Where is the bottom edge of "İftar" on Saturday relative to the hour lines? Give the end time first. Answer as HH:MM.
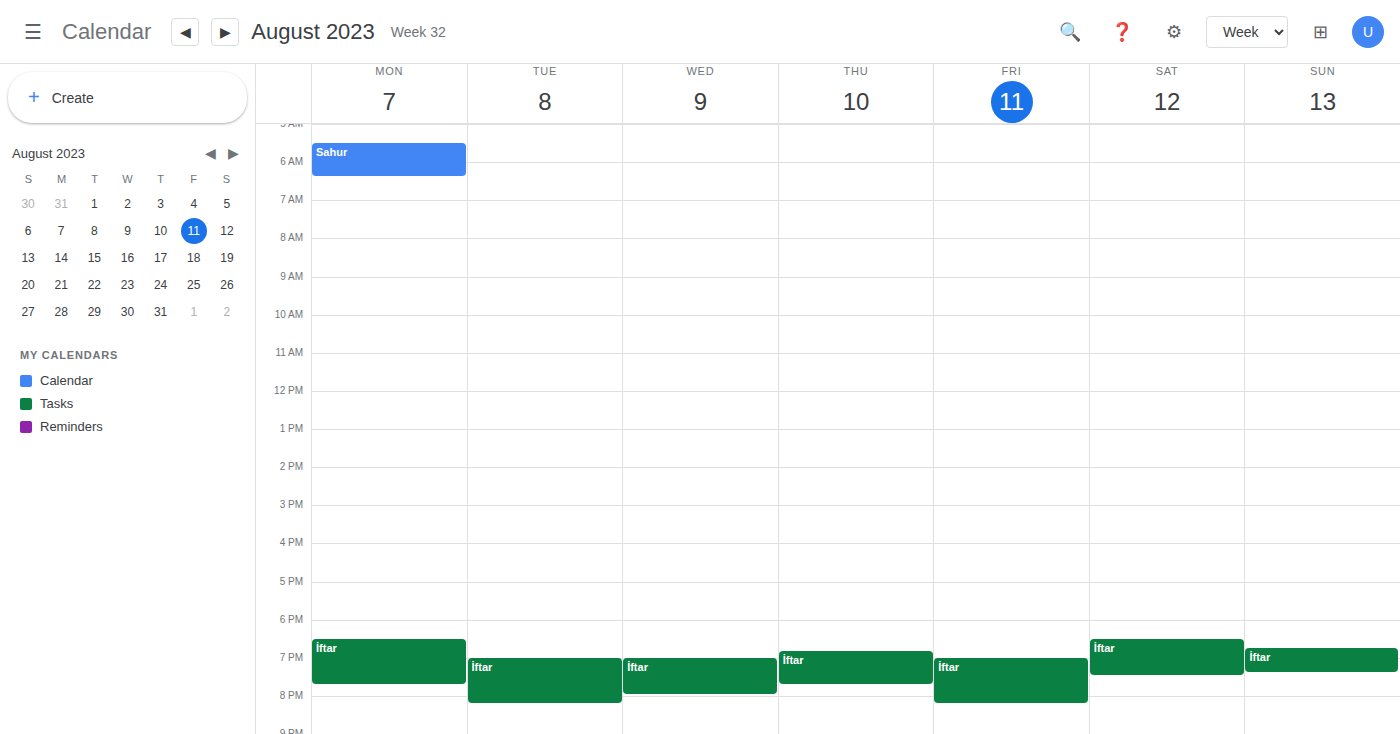
19:30 -- halfway between the 19:00 and 20:00 lines.